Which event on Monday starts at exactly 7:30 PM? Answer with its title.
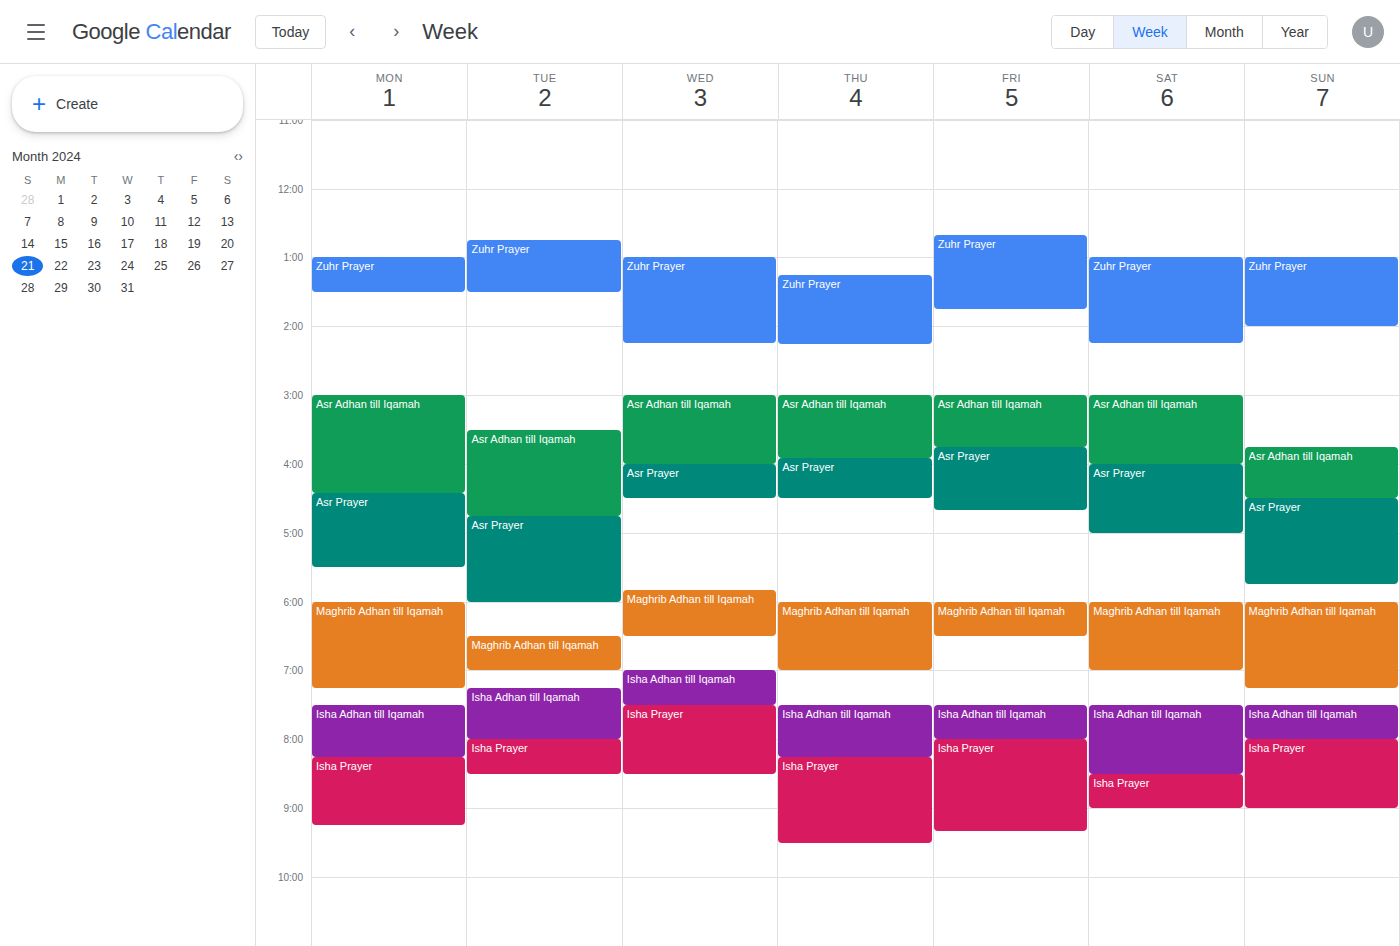
"Isha Adhan till Iqamah"